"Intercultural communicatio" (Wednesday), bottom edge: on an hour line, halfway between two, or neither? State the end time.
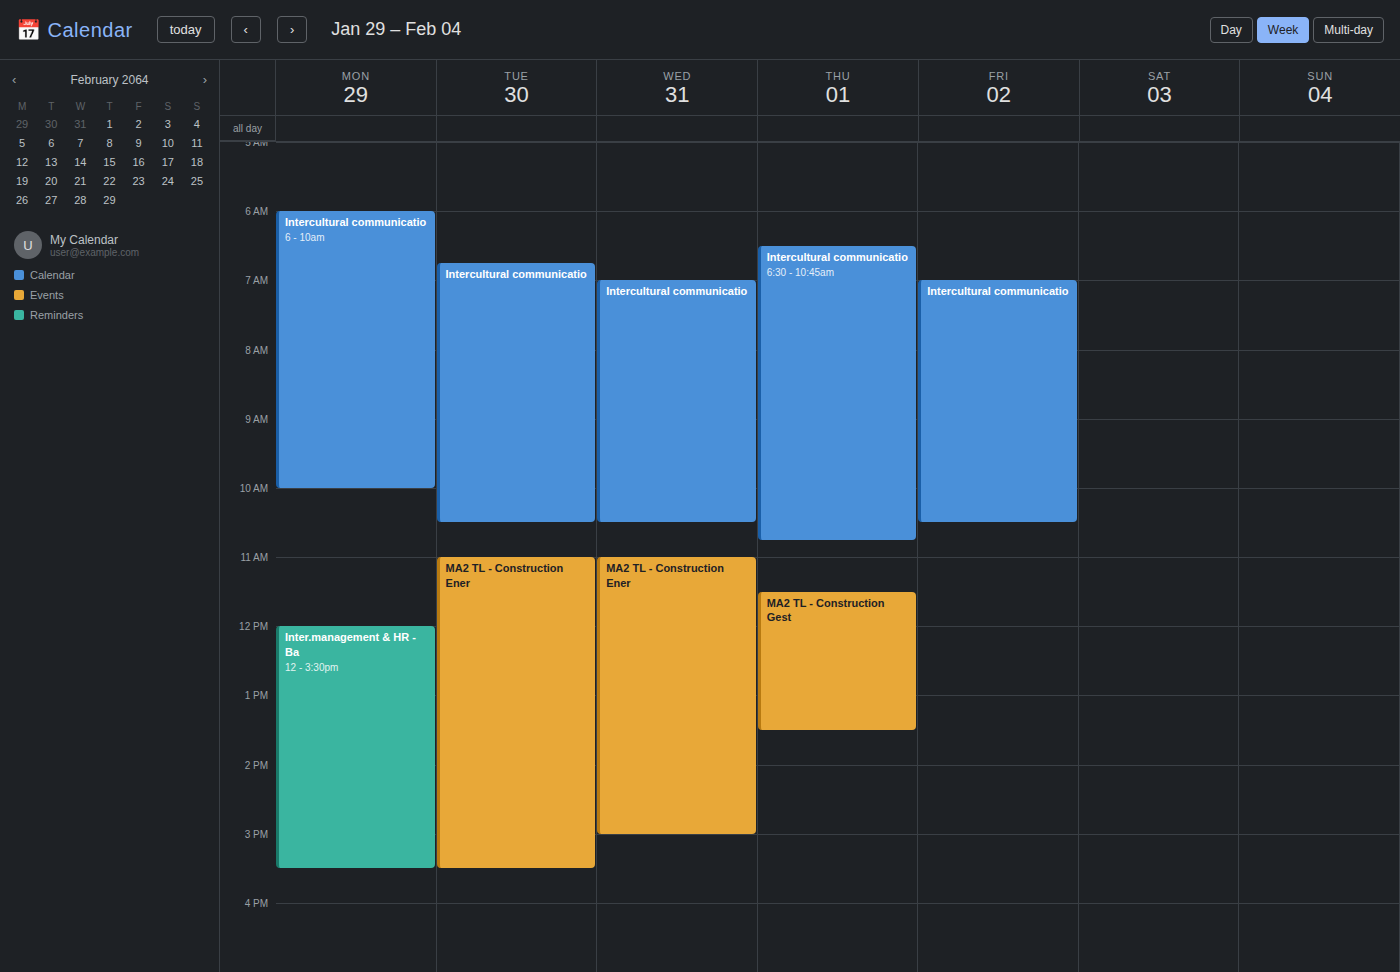
10:30 AM -- halfway between the 10 AM and 11 AM lines.